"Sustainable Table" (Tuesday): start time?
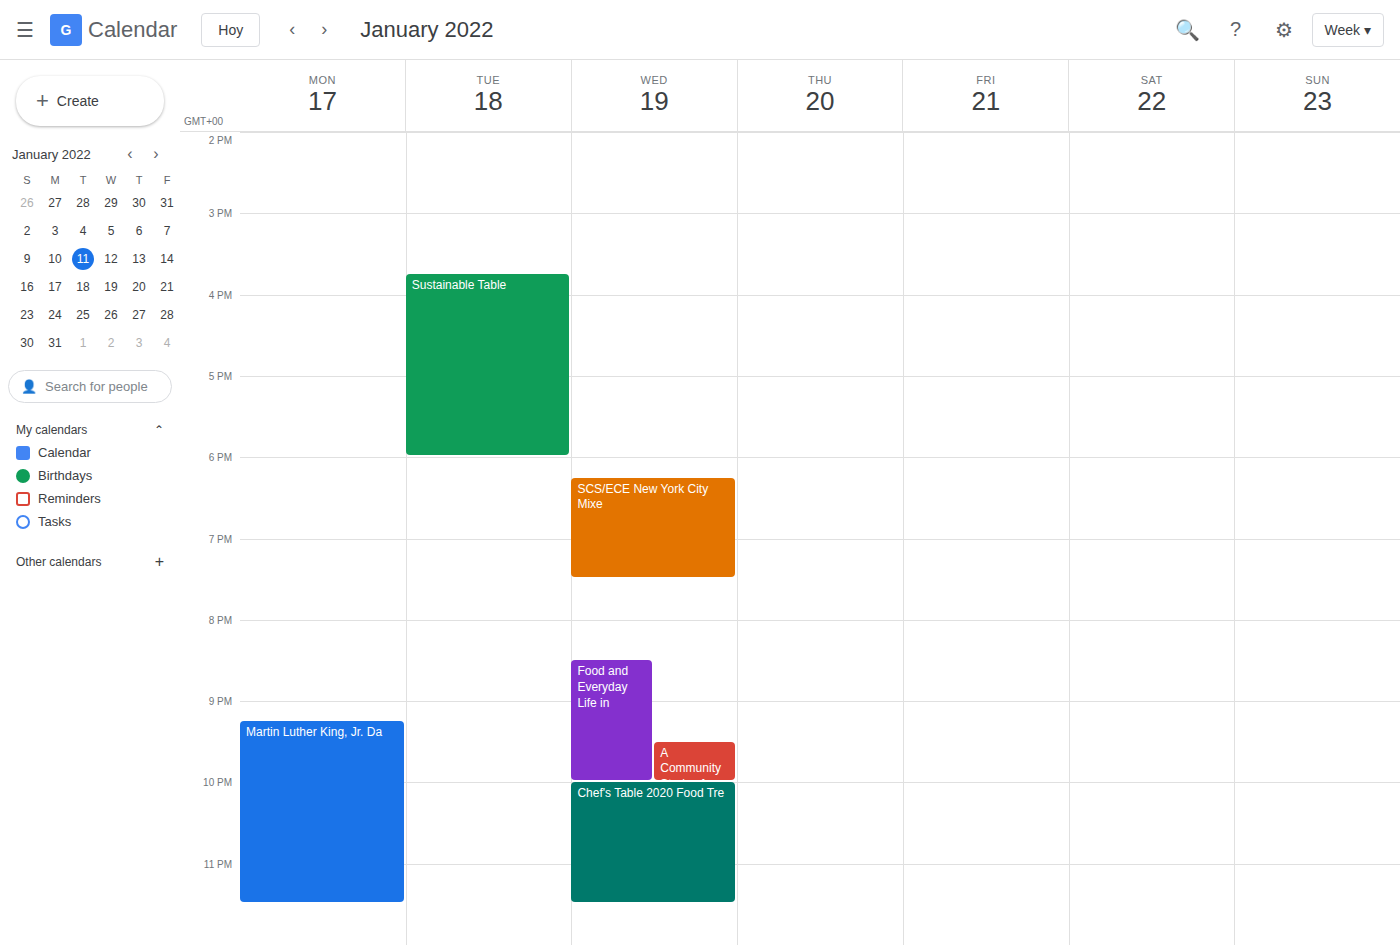
3:45 PM